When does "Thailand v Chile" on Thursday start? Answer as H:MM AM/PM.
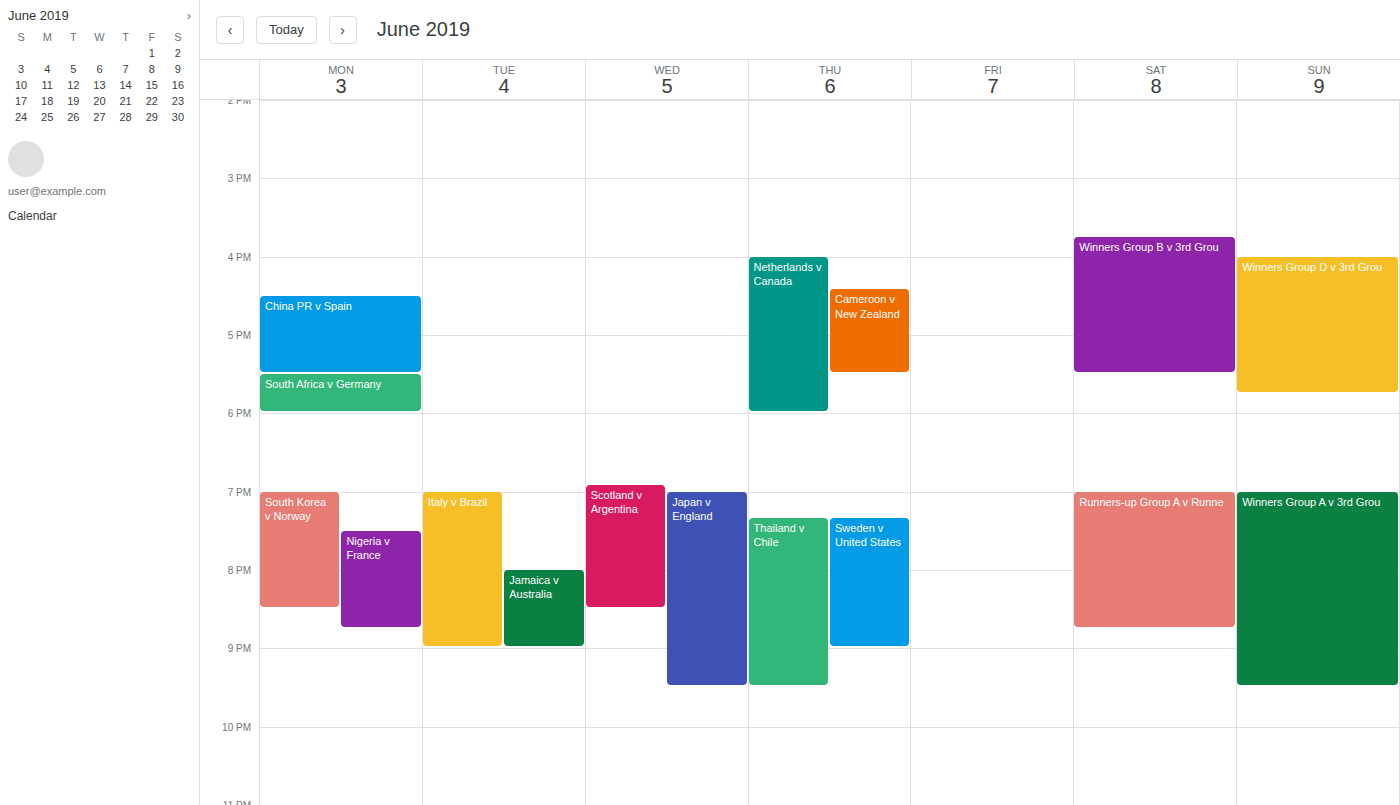
7:20 PM